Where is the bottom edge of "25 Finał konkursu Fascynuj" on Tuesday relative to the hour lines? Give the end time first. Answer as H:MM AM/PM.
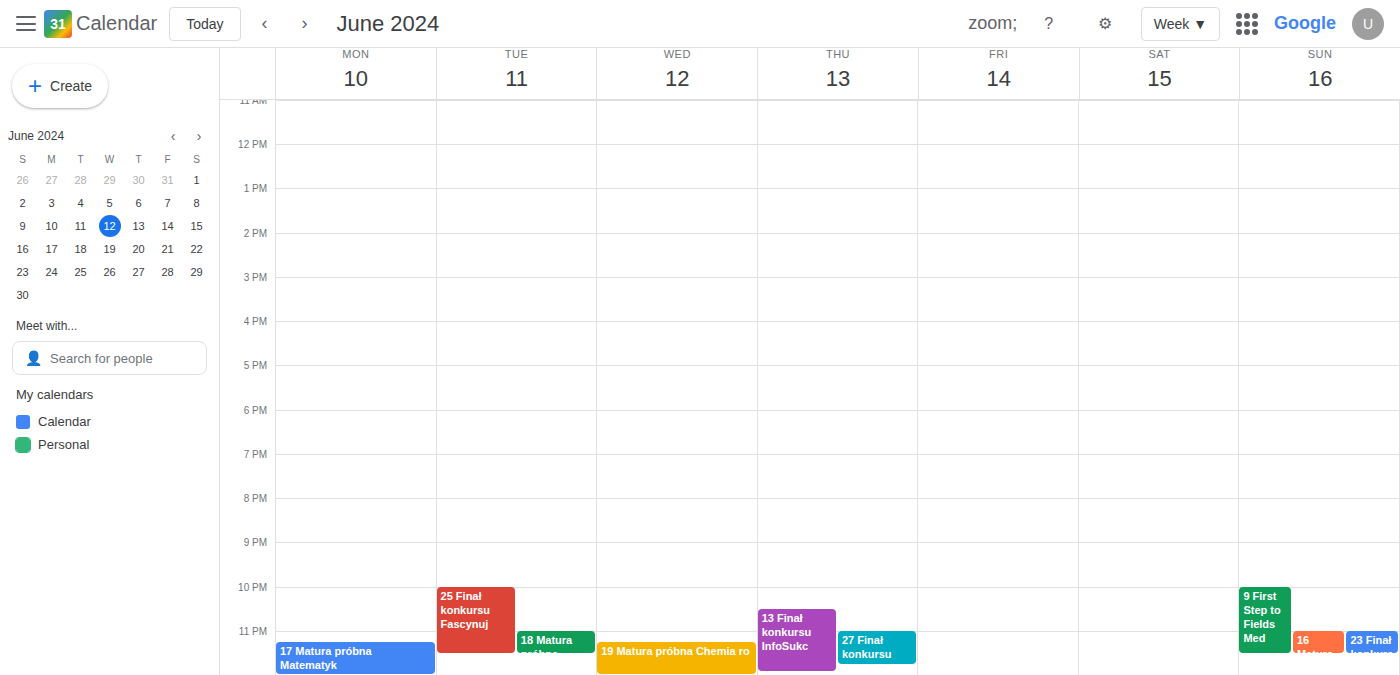
11:30 PM -- halfway between the 11 PM and 12 AM lines.